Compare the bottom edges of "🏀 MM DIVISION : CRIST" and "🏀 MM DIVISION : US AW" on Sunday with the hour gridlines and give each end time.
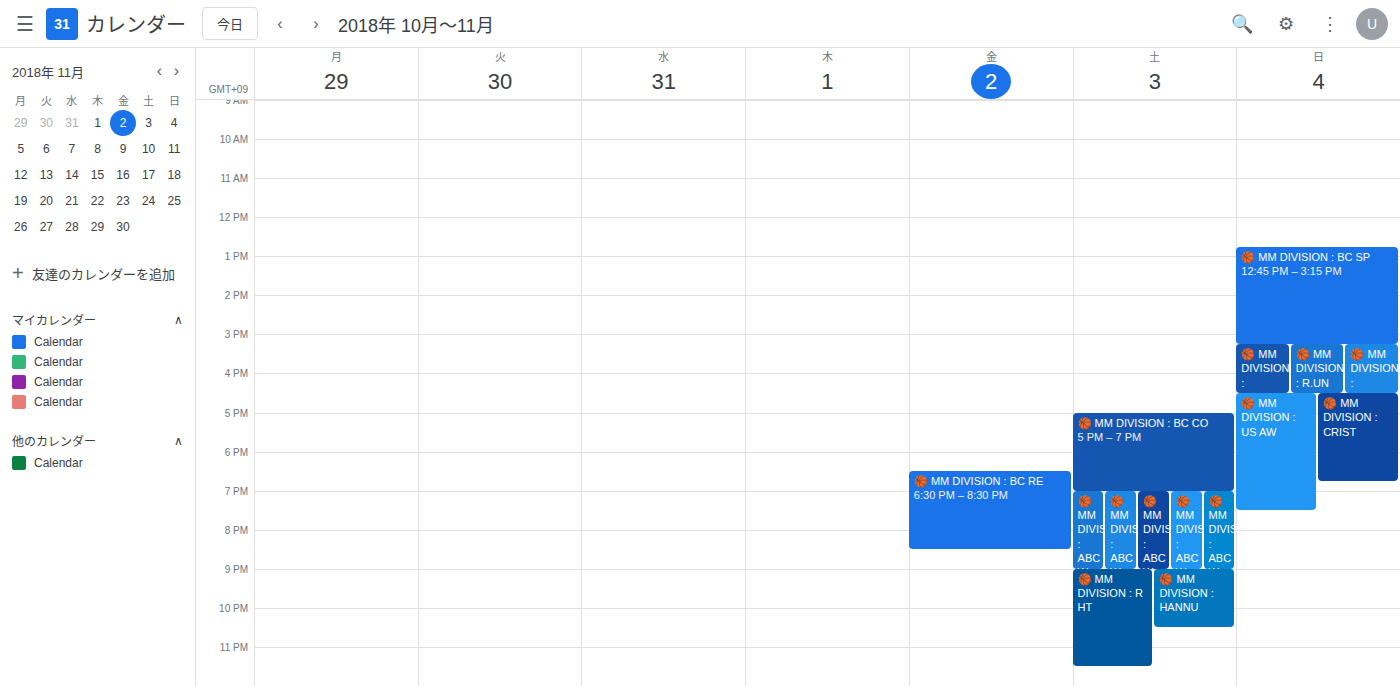
"🏀 MM DIVISION : CRIST": 6:45 PM, neither: three quarters of the way from the 6 PM line to the 7 PM line. "🏀 MM DIVISION : US AW": 7:30 PM, halfway between the 7 PM and 8 PM lines.